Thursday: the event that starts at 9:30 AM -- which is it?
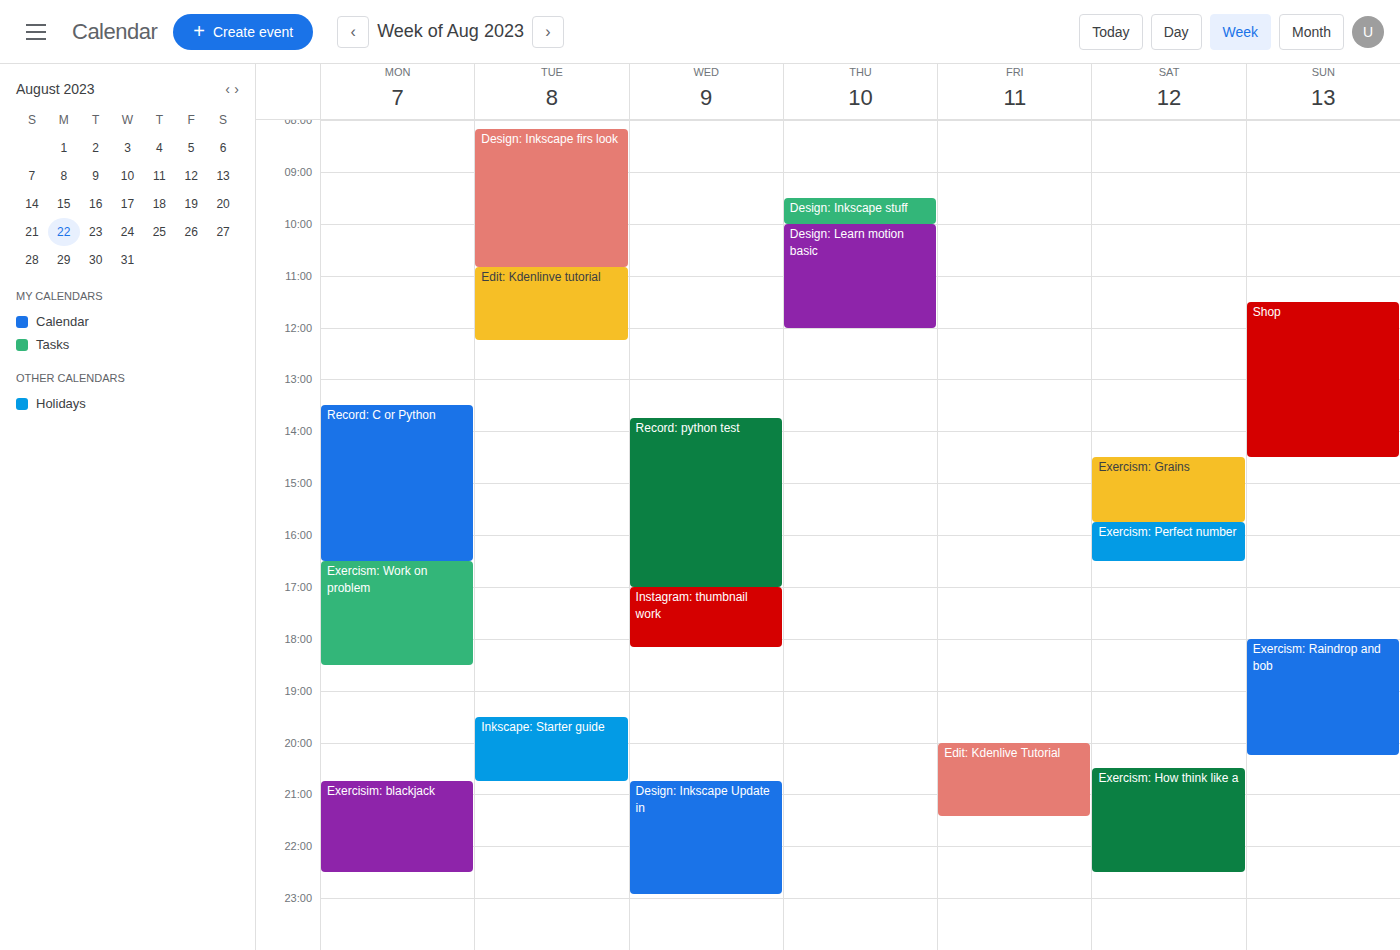
"Design: Inkscape stuff"